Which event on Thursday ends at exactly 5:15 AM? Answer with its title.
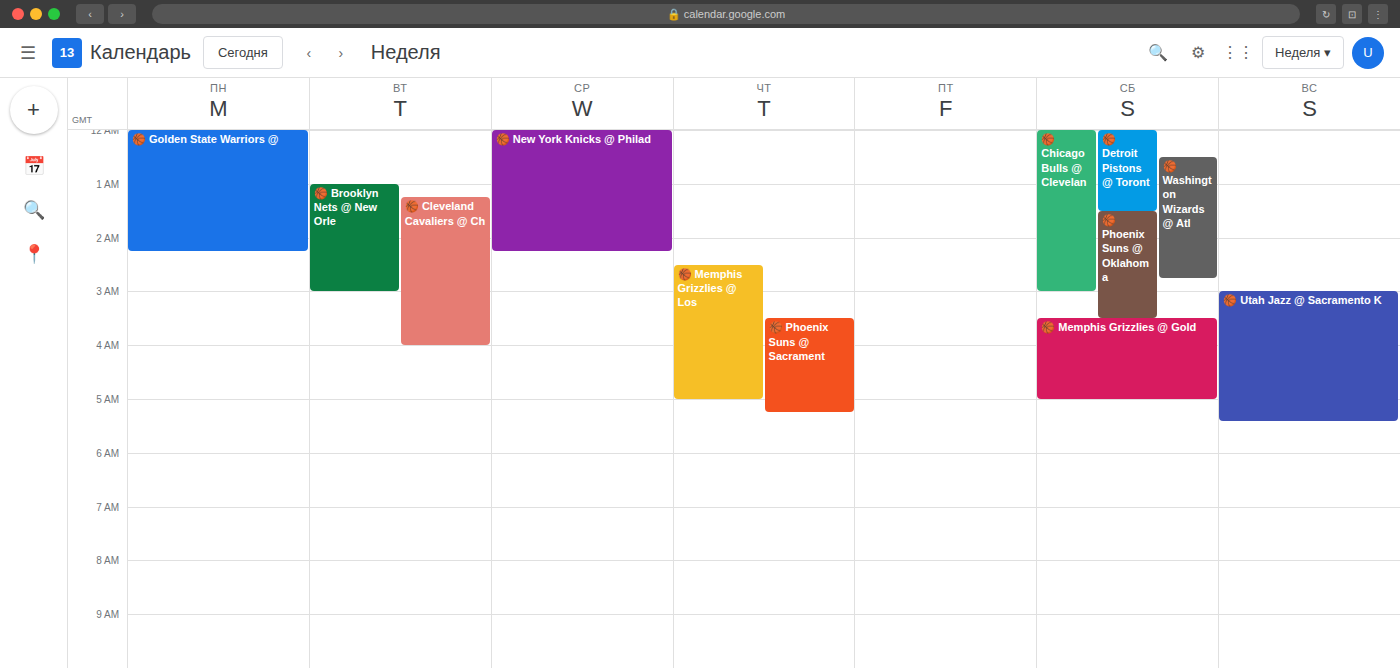
"🏀 Phoenix Suns @ Sacrament"